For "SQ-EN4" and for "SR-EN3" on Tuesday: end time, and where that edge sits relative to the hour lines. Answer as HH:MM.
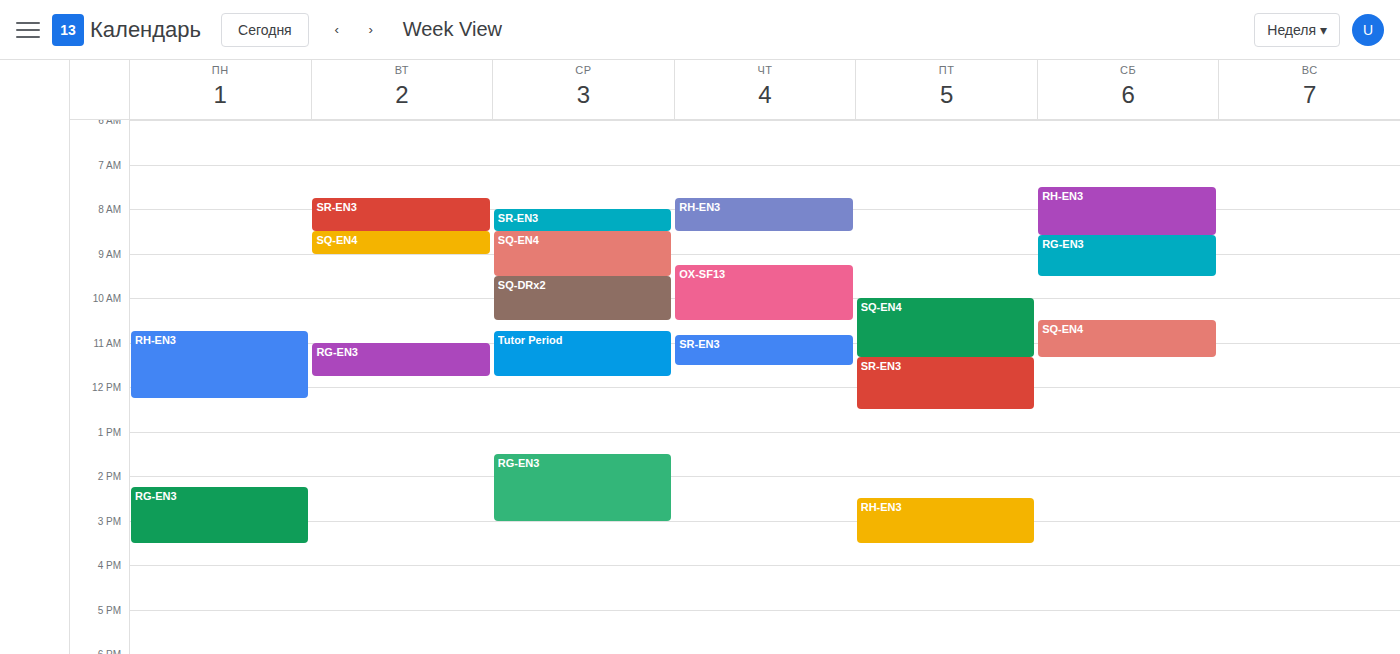
"SQ-EN4": 09:00, exactly on the 09:00 line. "SR-EN3": 08:30, halfway between the 08:00 and 09:00 lines.